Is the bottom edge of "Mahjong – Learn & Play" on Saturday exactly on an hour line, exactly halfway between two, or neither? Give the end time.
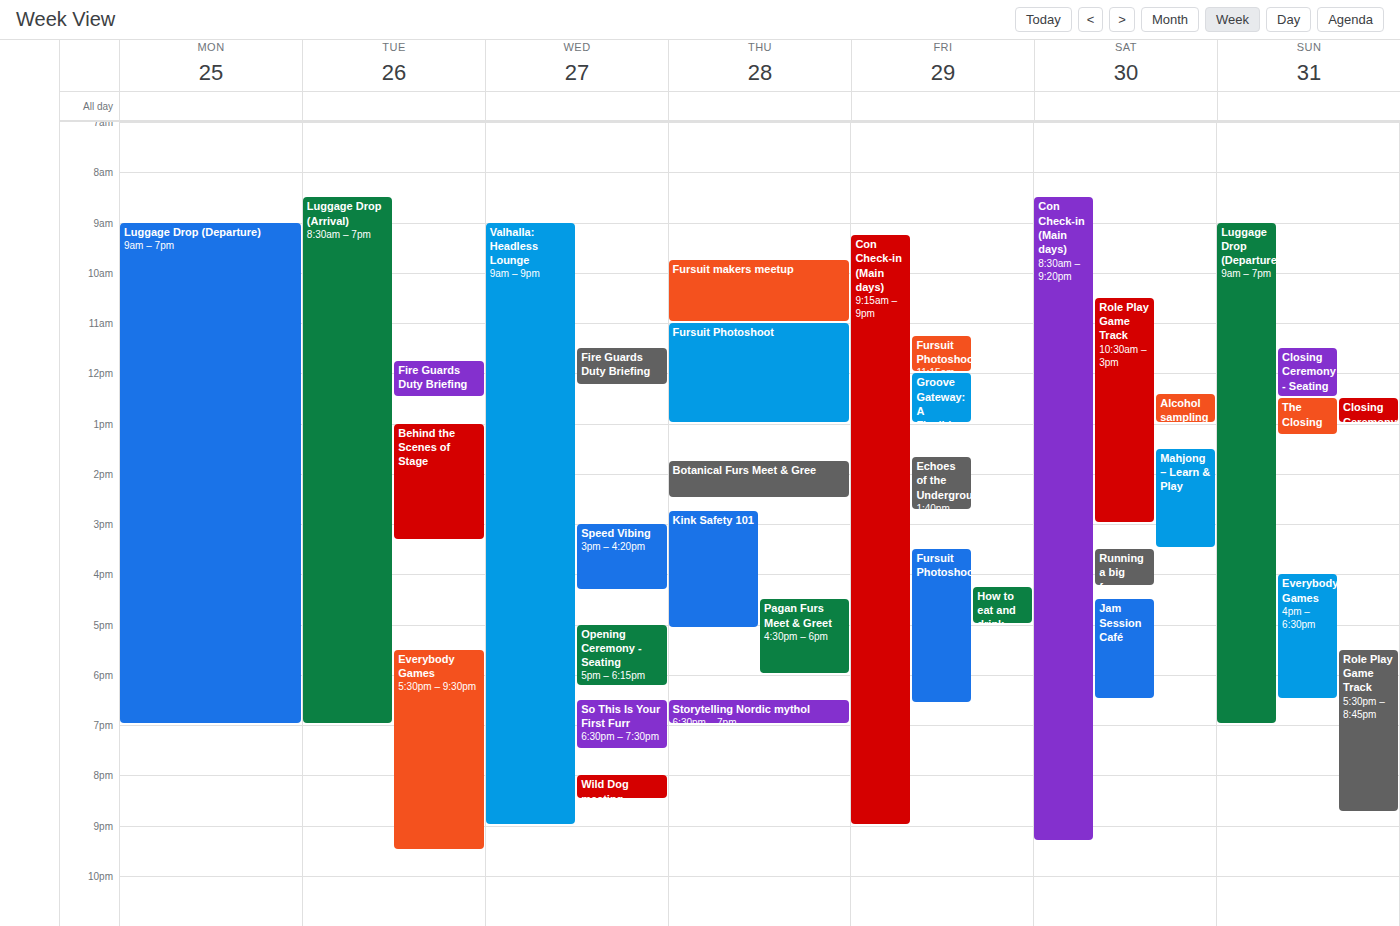
3:30 PM -- halfway between the 3 PM and 4 PM lines.